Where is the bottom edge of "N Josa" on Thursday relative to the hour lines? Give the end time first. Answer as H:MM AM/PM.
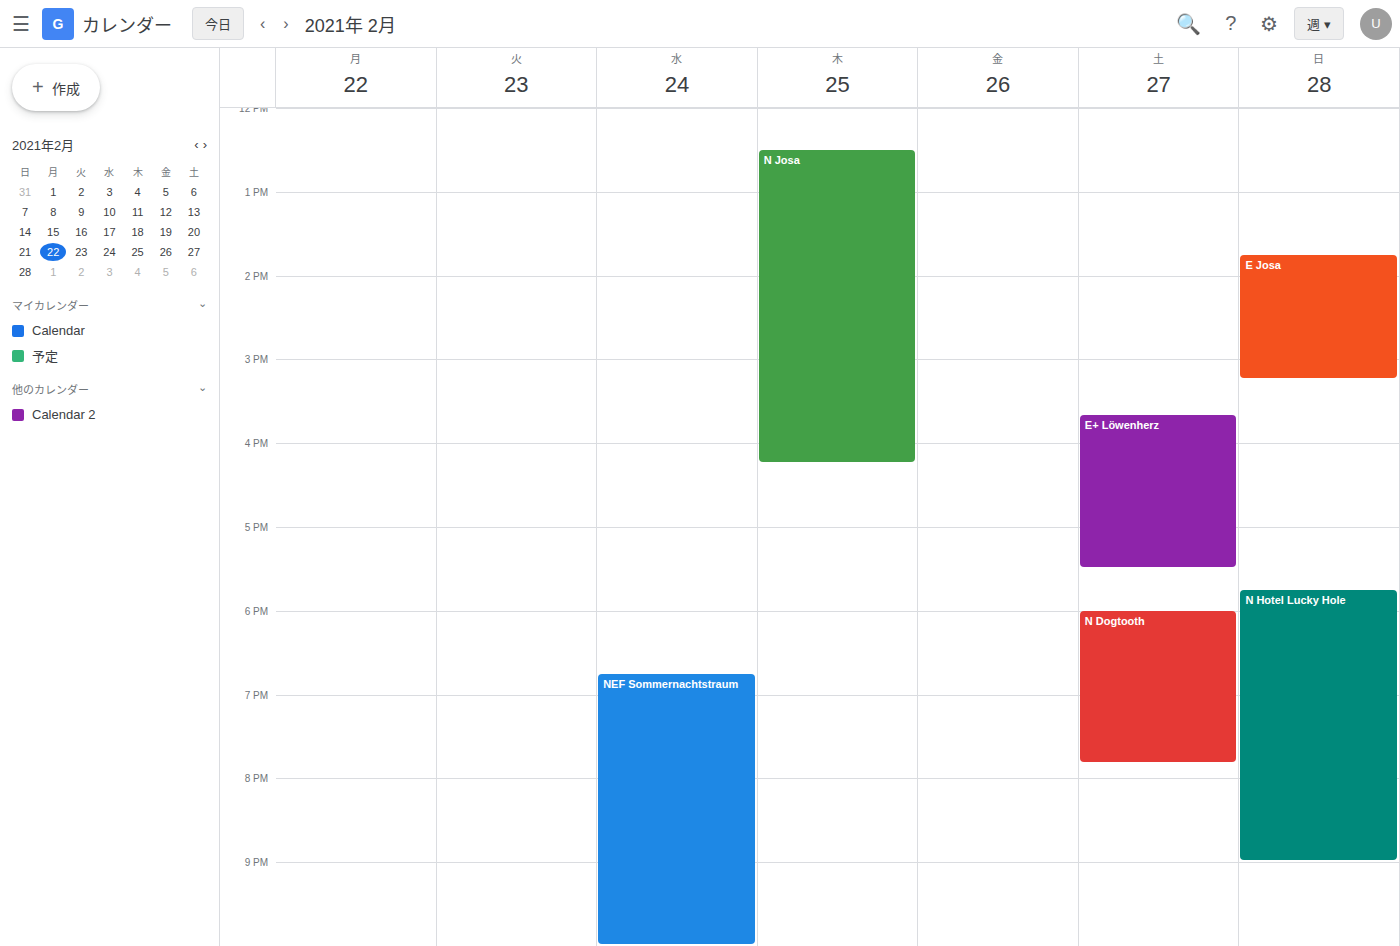
4:15 PM -- neither: a quarter of the way from the 4 PM line to the 5 PM line.